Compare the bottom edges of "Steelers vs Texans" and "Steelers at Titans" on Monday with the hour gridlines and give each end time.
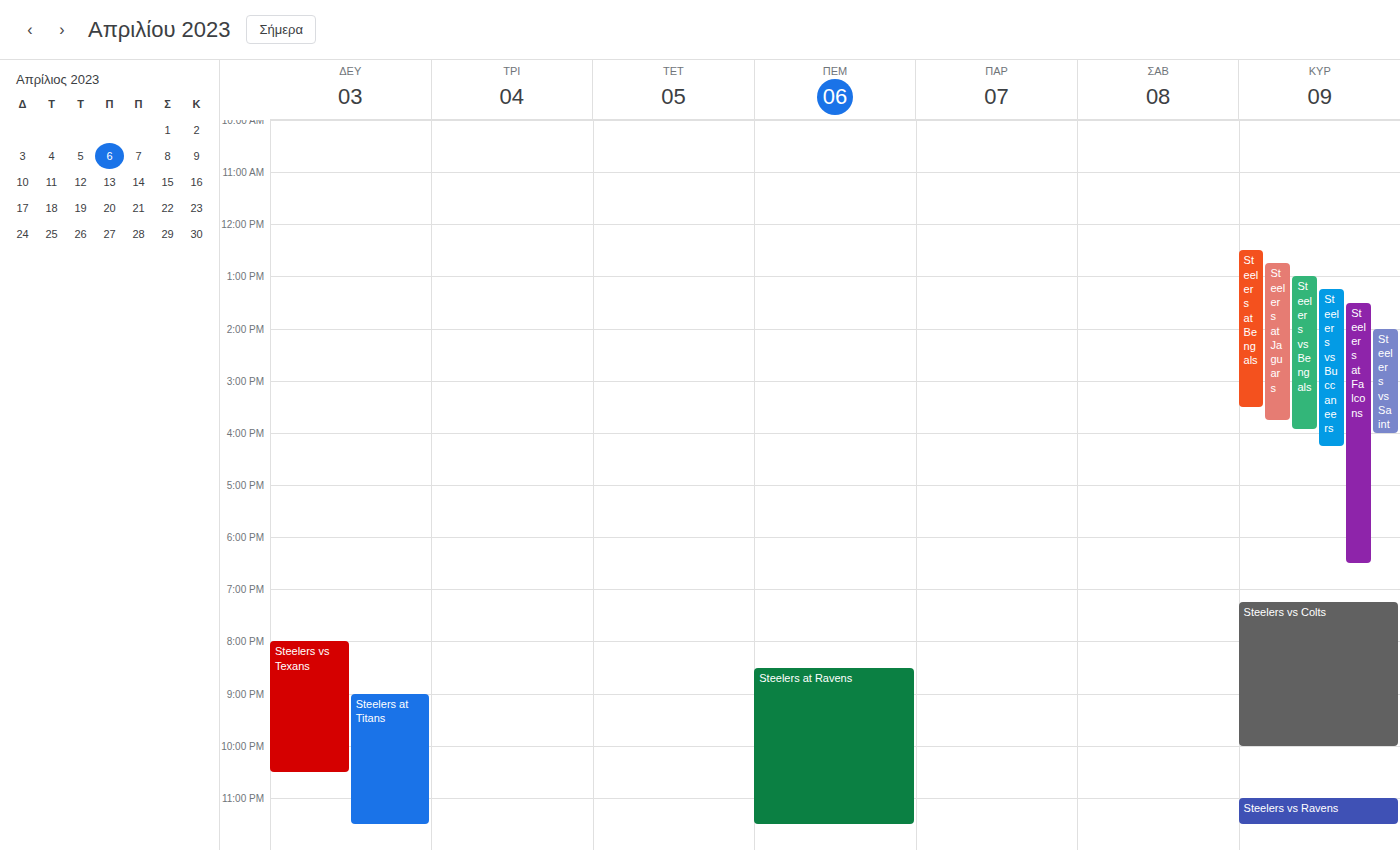
"Steelers vs Texans": 22:30, halfway between the 22:00 and 23:00 lines. "Steelers at Titans": 23:30, halfway between the 23:00 and 24:00 lines.